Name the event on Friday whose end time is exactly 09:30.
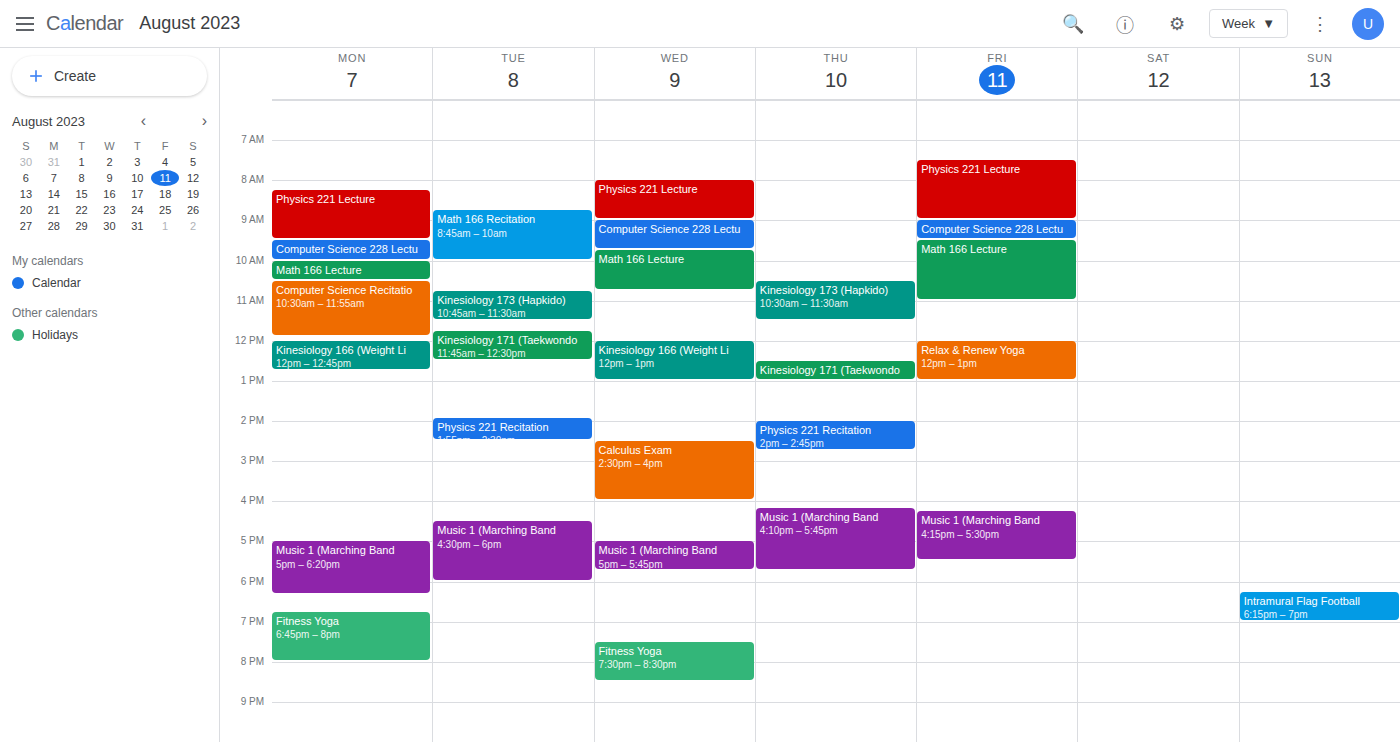
"Computer Science 228 Lectu"